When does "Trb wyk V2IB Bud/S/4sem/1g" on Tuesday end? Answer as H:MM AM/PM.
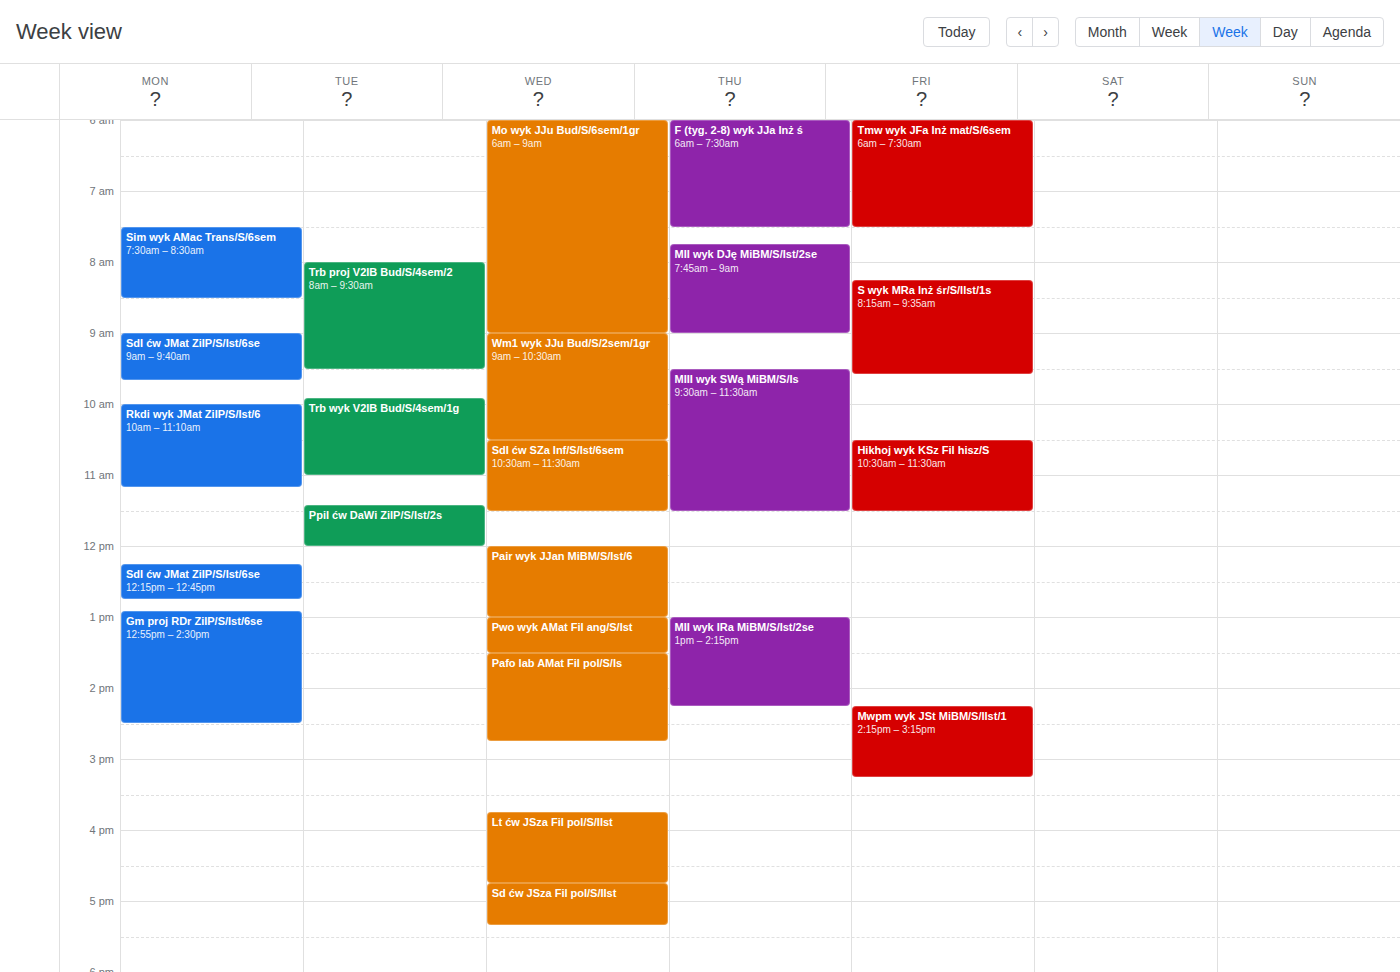
11:00 AM